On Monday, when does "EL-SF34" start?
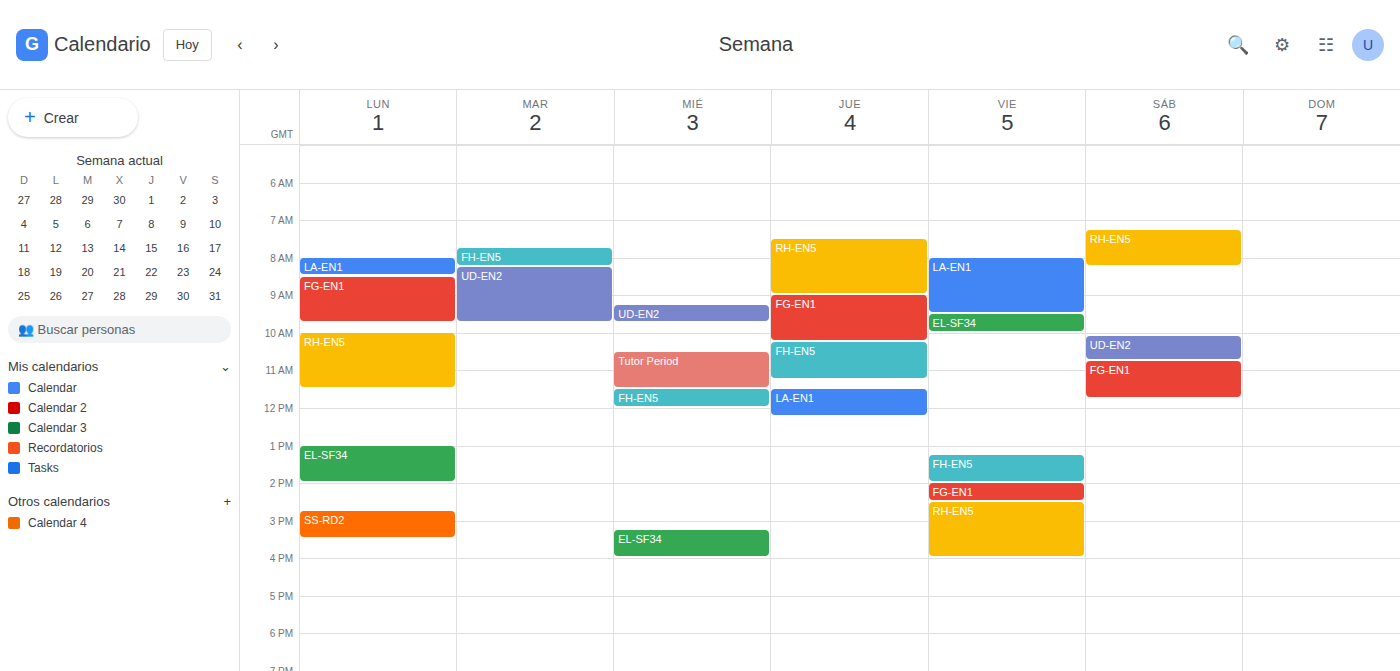
1:00 PM